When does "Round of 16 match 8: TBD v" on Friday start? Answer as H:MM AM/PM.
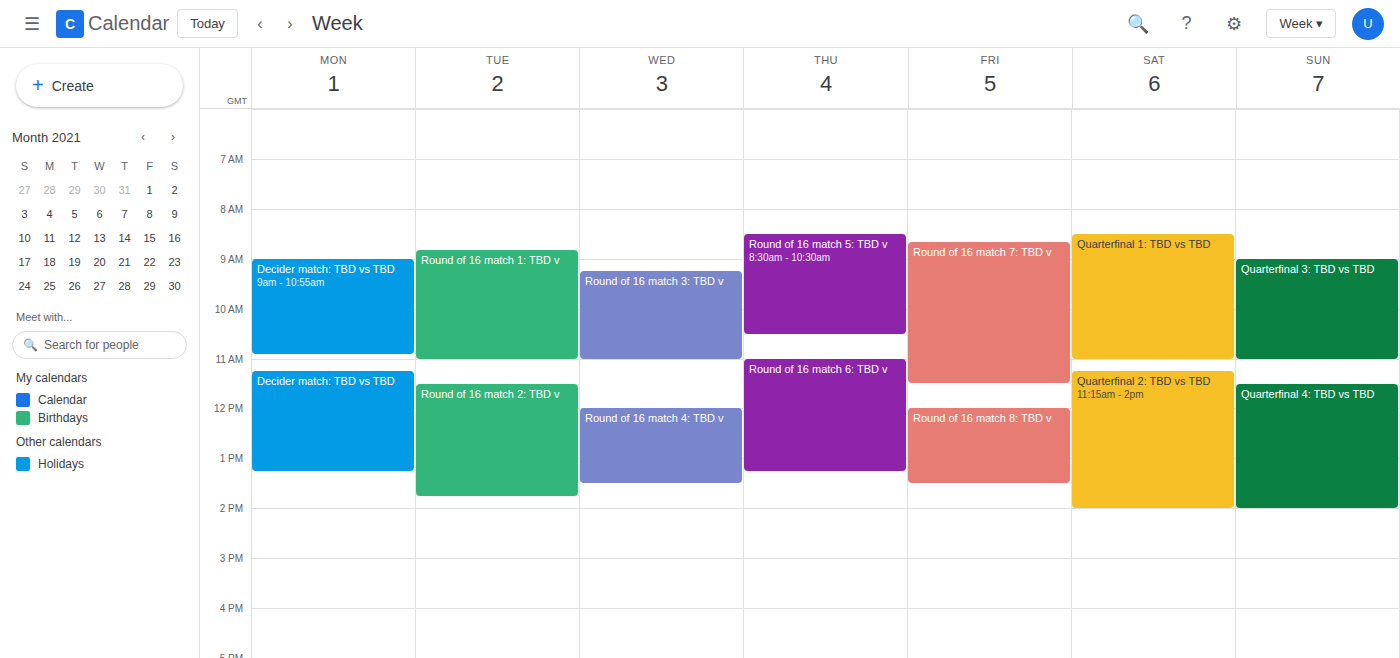
12:00 PM